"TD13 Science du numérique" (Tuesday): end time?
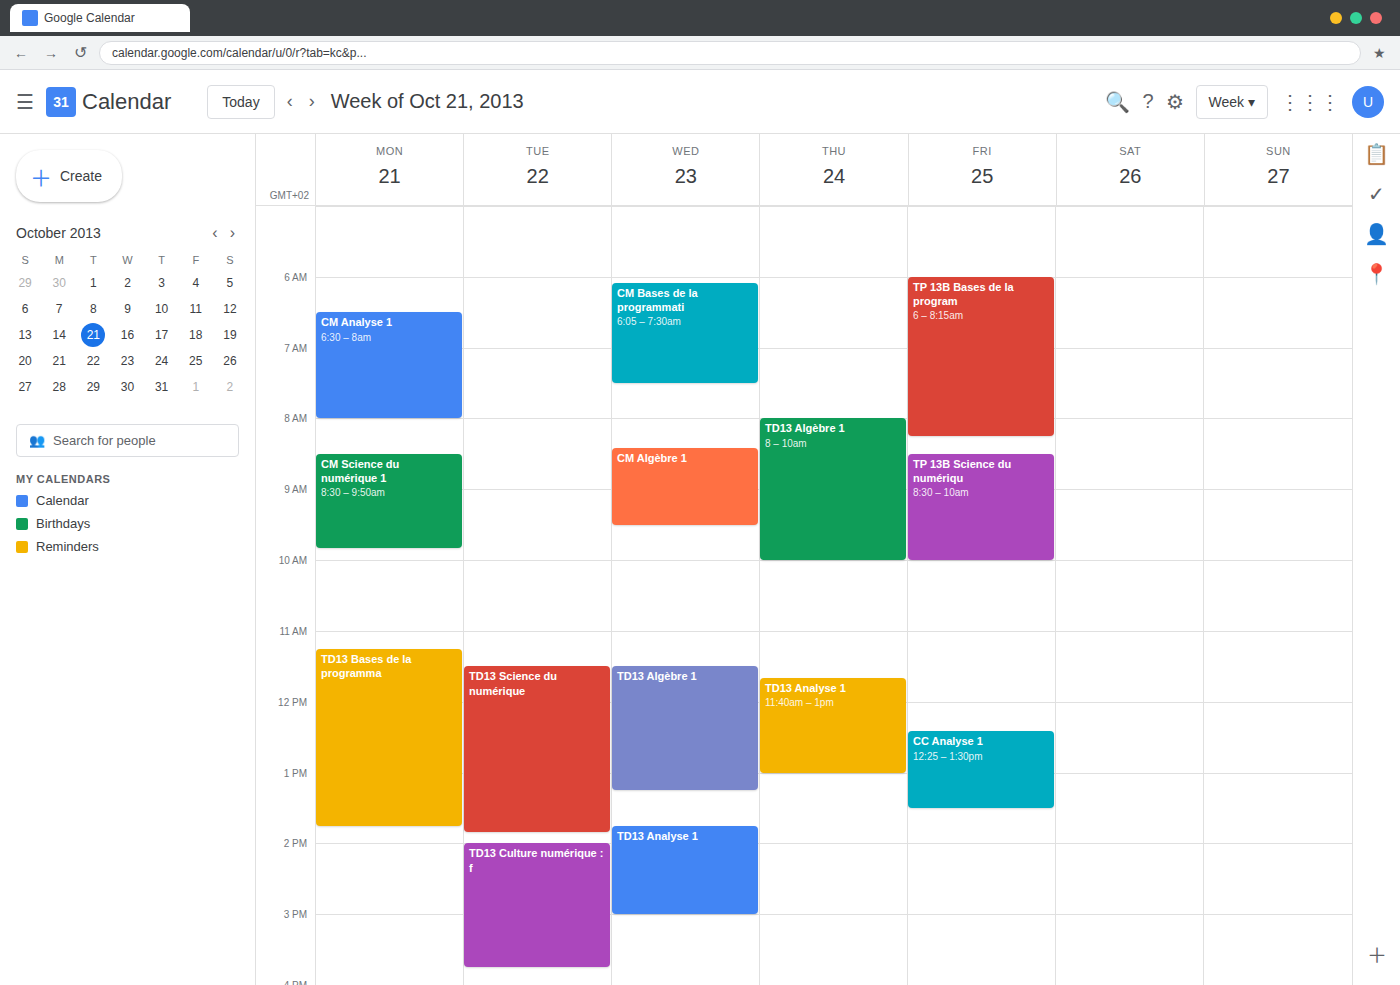
13:50